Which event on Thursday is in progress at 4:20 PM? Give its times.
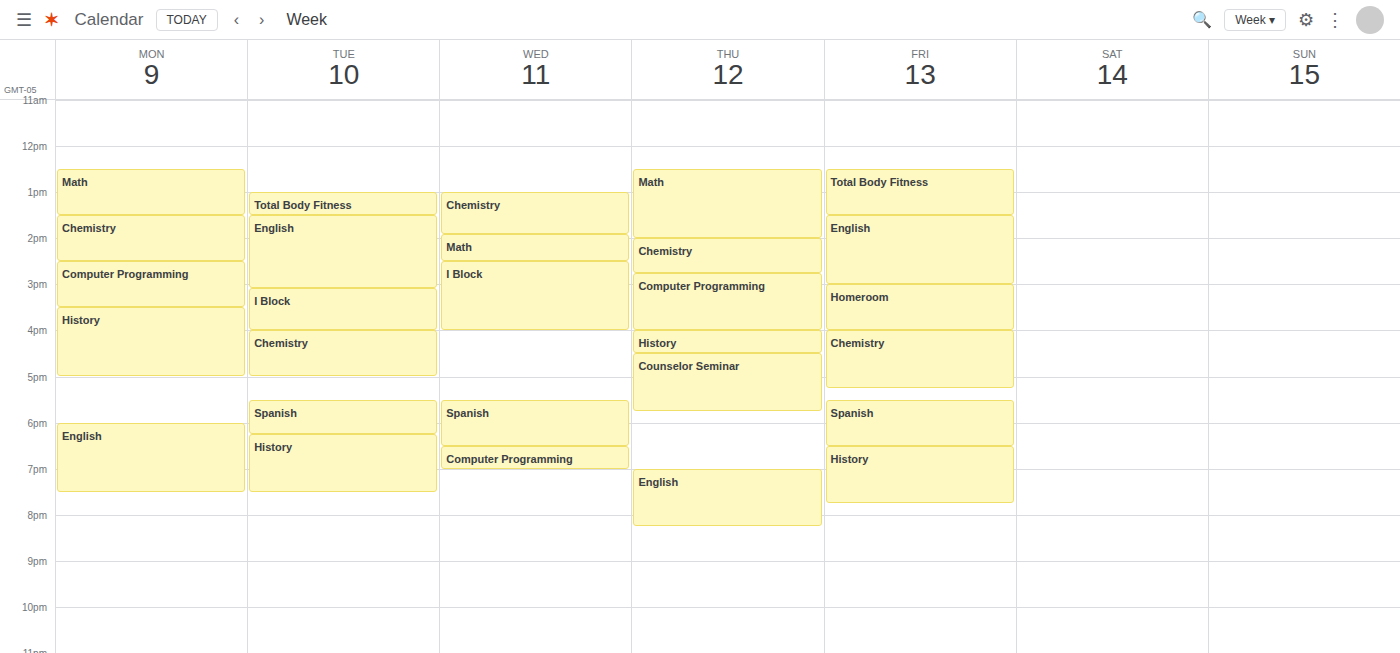
"History", 4:00 PM to 4:30 PM